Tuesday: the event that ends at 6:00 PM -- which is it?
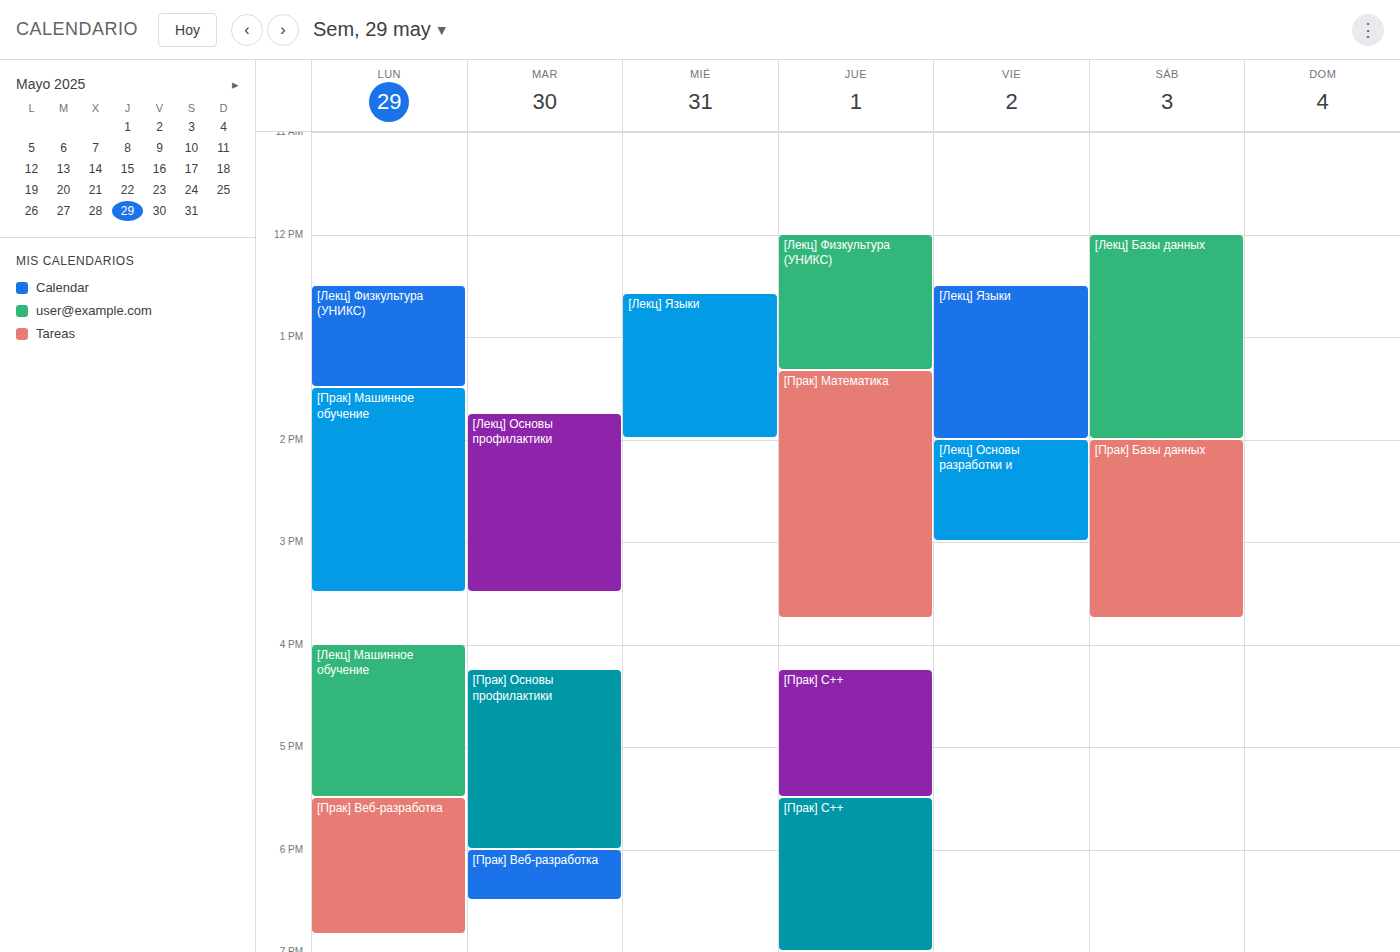
"[Прак] Основы профилактики"